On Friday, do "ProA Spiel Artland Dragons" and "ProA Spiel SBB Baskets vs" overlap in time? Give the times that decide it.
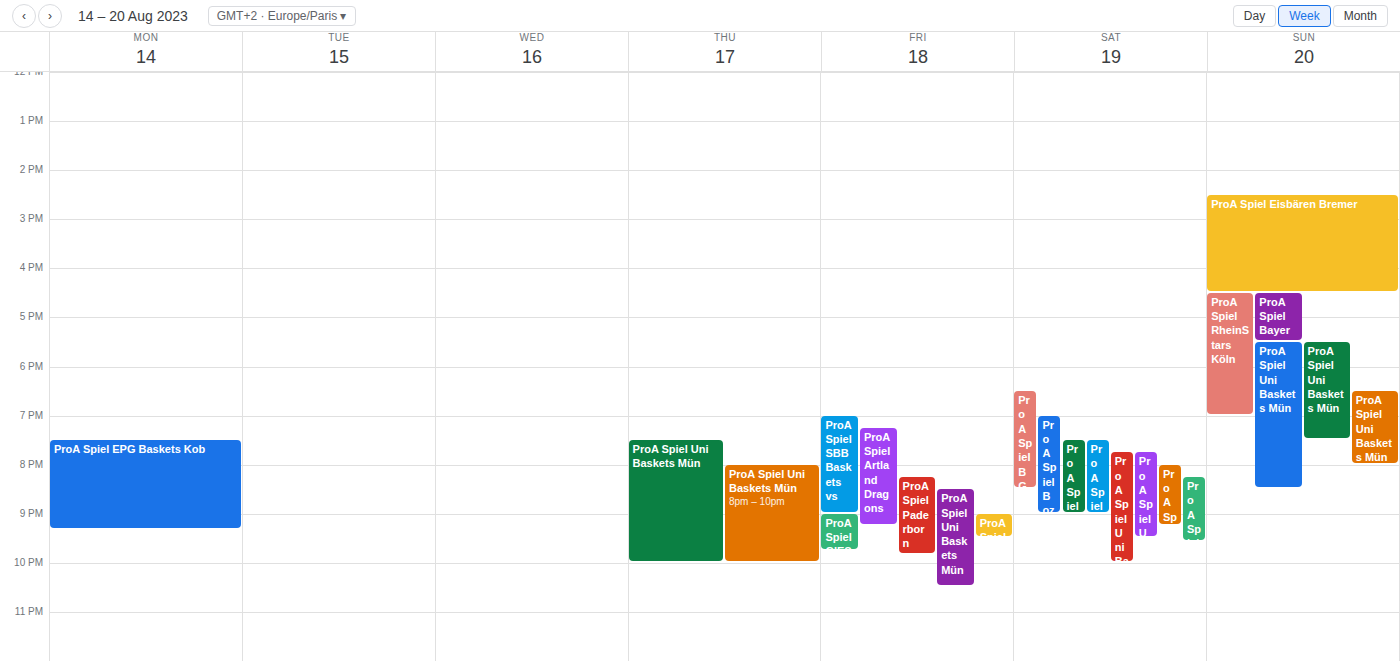
"ProA Spiel Artland Dragons" starts at 7:15 PM, before "ProA Spiel SBB Baskets vs" ends at 9:00 PM -- they overlap.